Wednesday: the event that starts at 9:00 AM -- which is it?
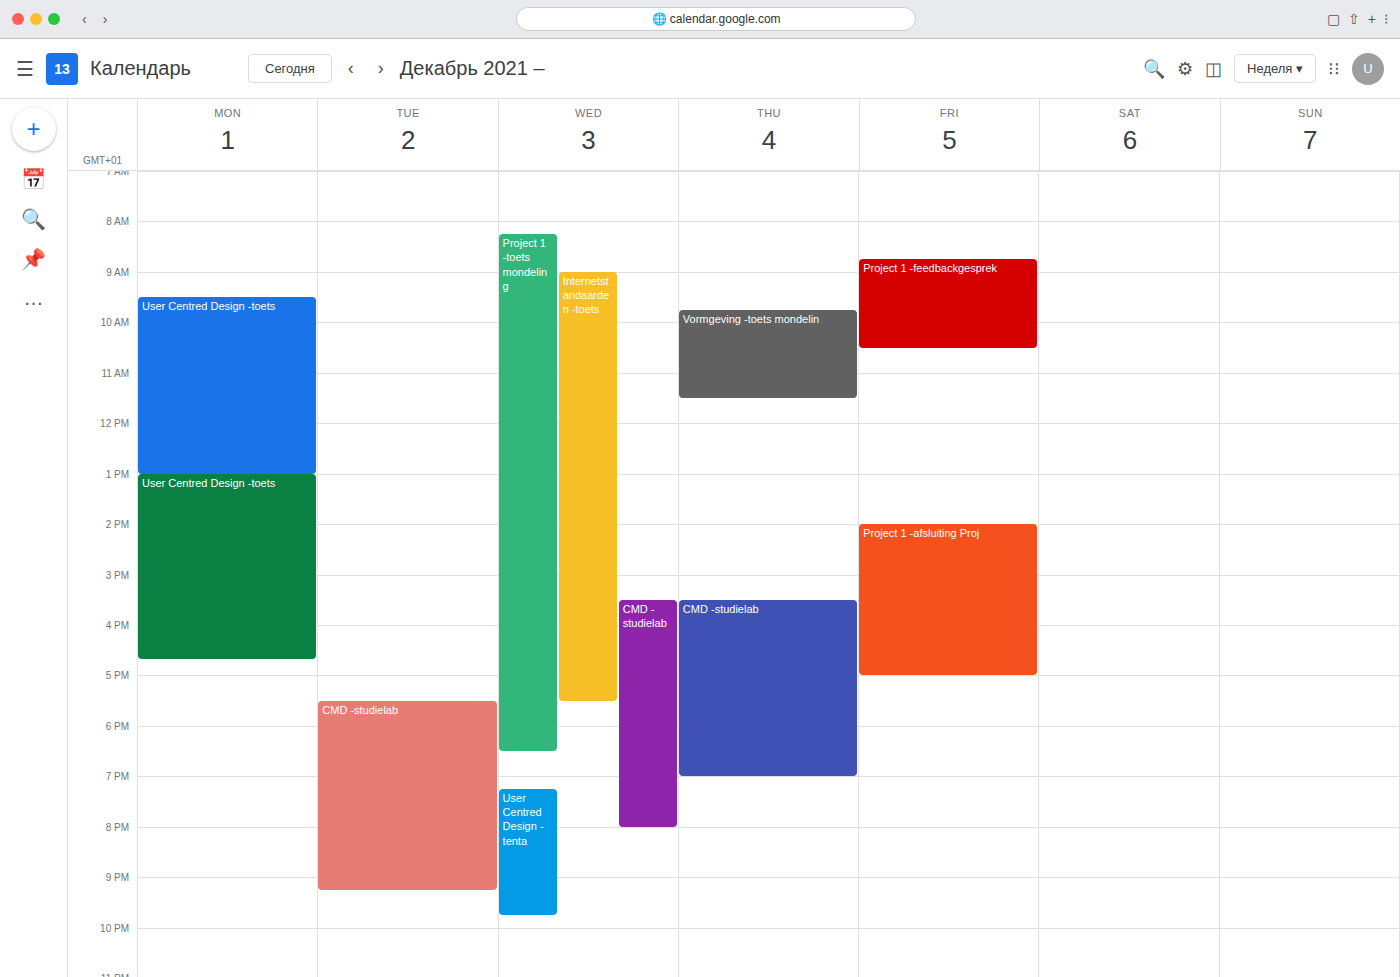
"Internetstandaarden -toets"